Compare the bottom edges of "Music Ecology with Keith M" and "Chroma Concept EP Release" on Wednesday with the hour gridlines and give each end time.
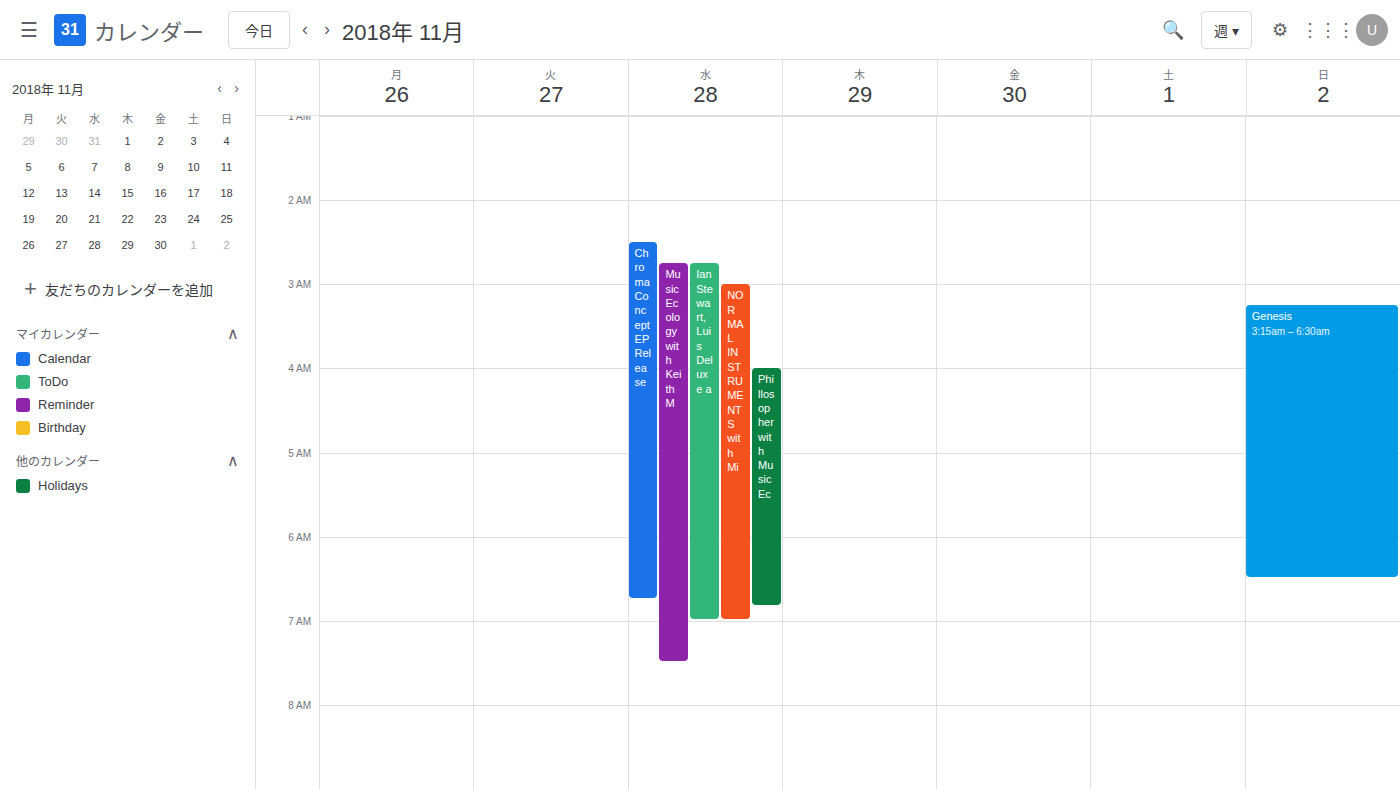
"Music Ecology with Keith M": 7:30 AM, halfway between the 7 AM and 8 AM lines. "Chroma Concept EP Release": 6:45 AM, neither: three quarters of the way from the 6 AM line to the 7 AM line.